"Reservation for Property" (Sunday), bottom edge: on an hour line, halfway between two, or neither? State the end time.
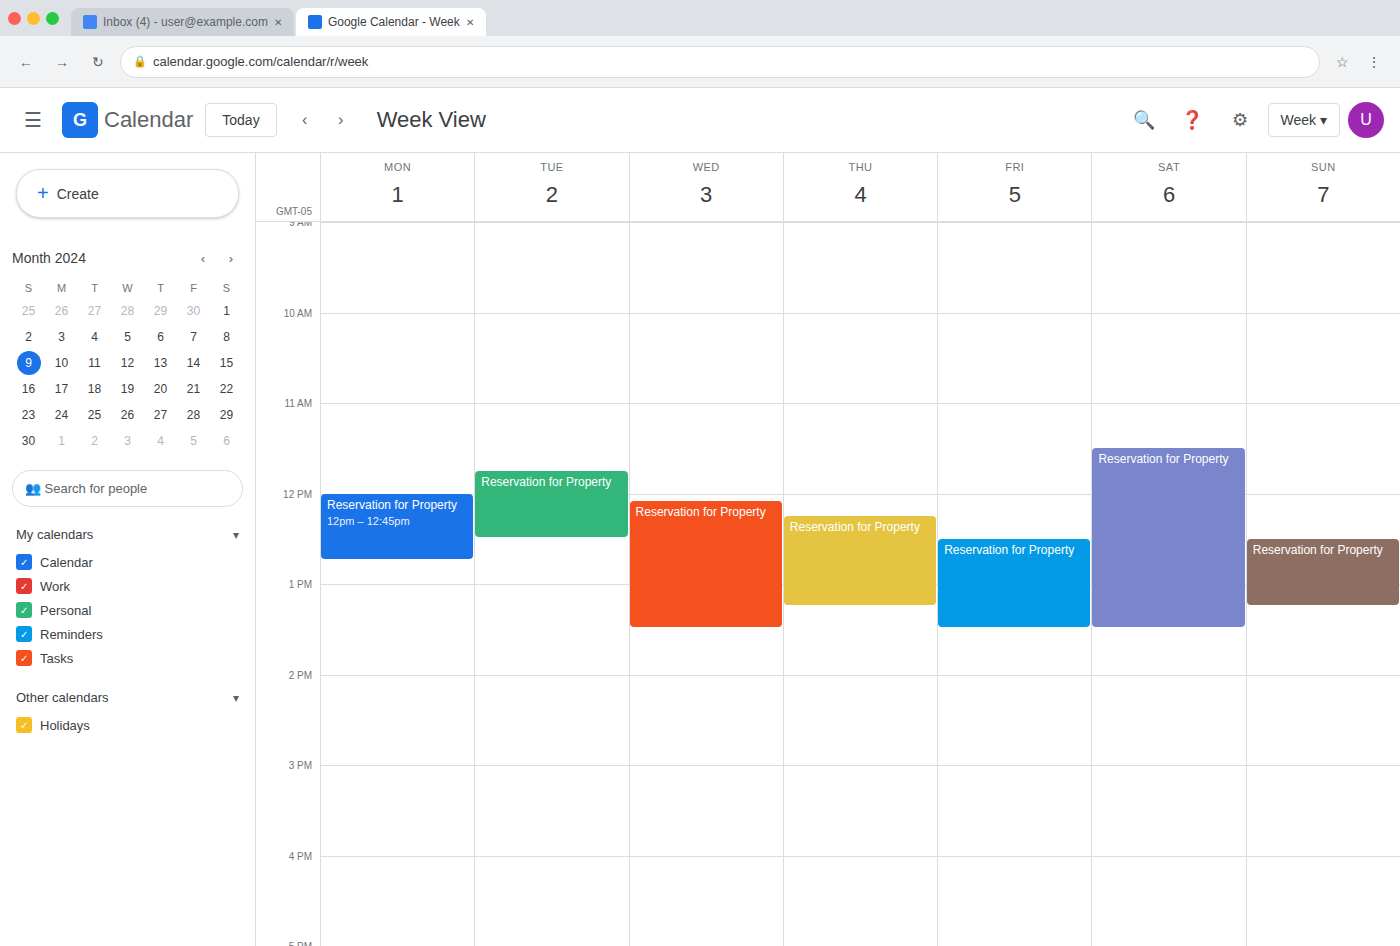
1:15 PM -- neither: a quarter of the way from the 1 PM line to the 2 PM line.